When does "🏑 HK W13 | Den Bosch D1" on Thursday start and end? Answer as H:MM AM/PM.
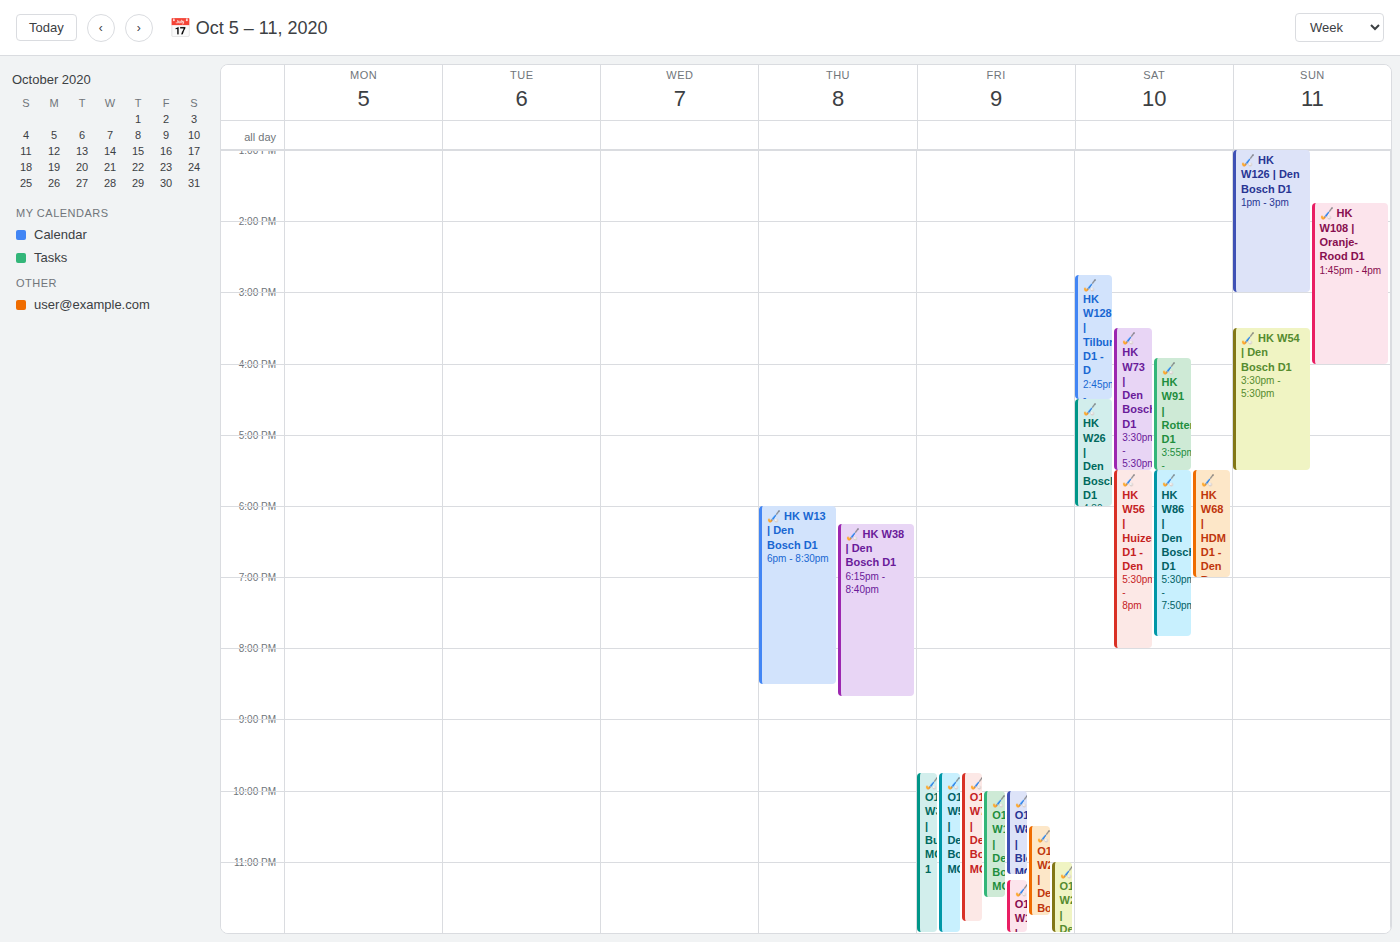
6:00 PM to 8:30 PM